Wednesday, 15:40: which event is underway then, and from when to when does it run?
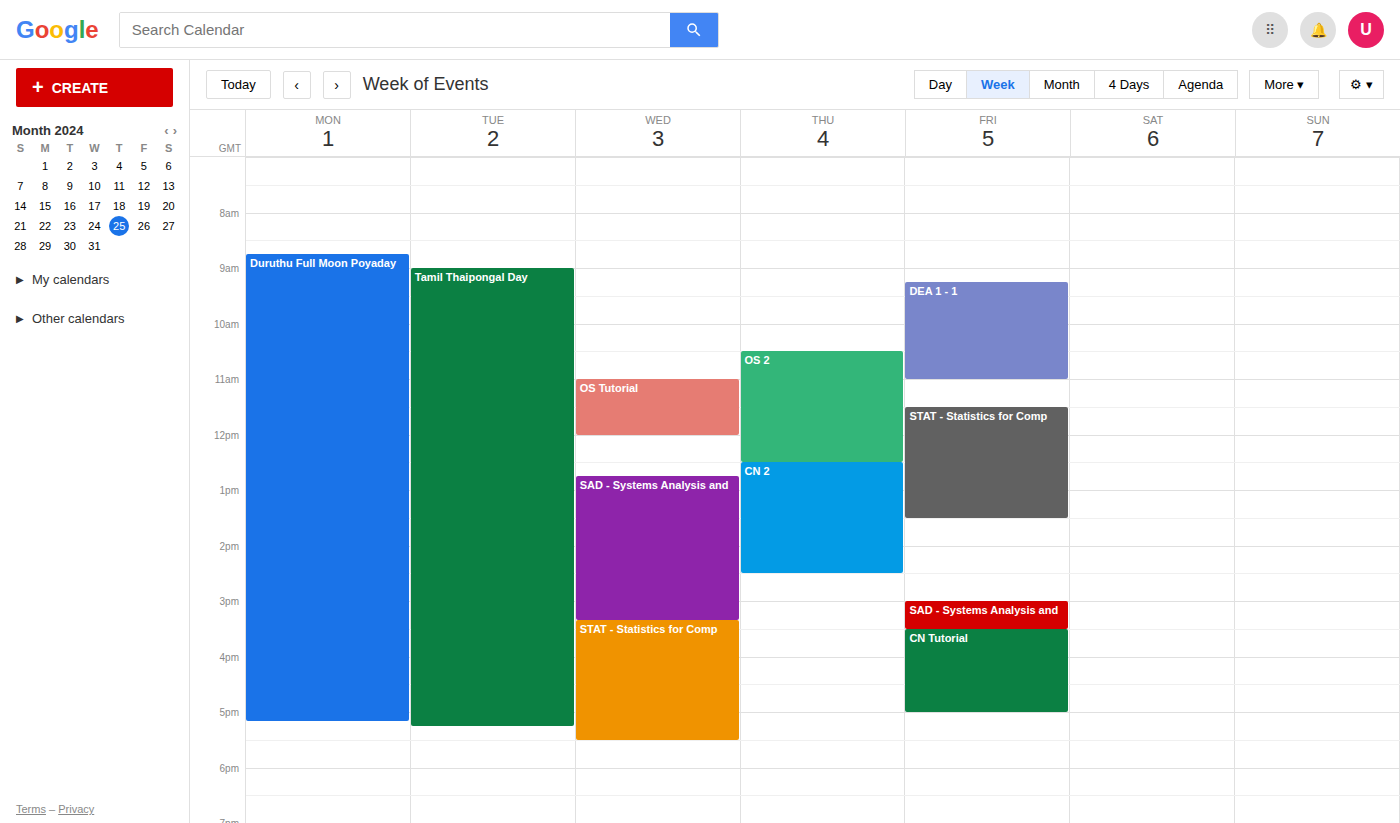
"STAT - Statistics for Comp", 15:20 to 17:30